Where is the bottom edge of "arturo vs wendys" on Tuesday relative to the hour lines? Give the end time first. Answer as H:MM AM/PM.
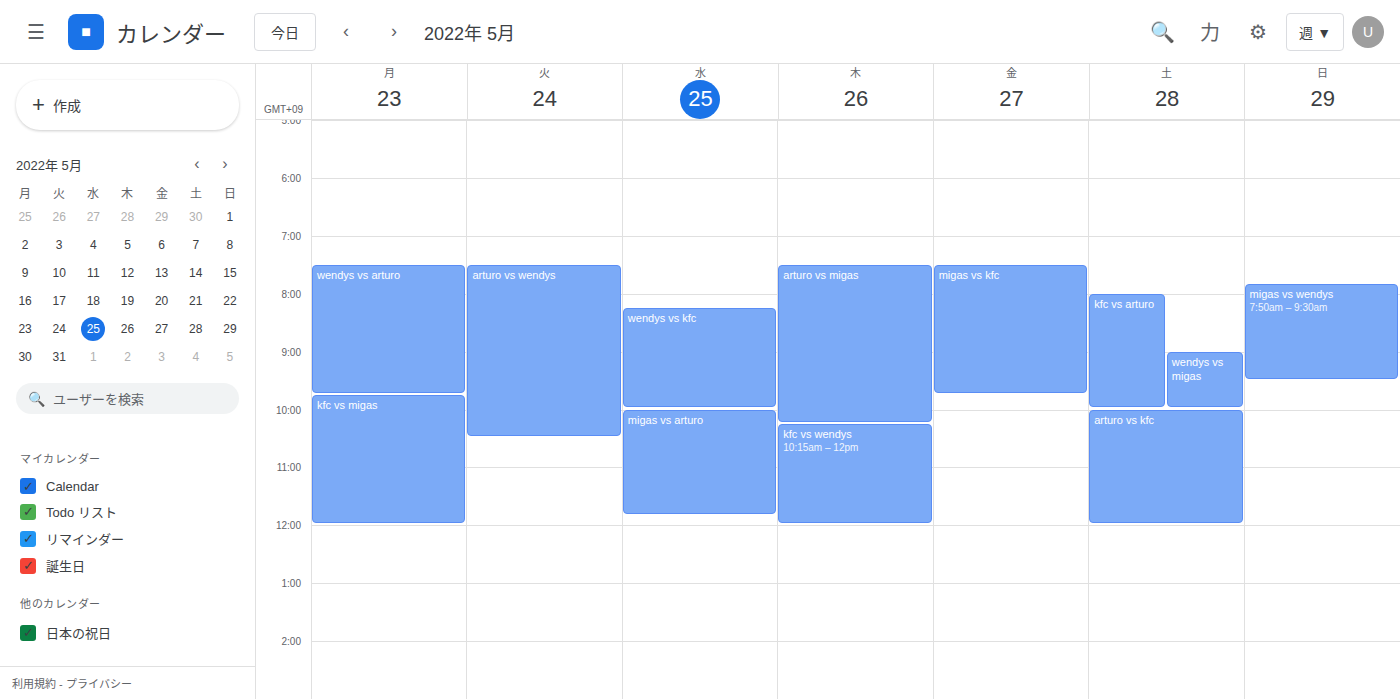
10:30 AM -- halfway between the 10 AM and 11 AM lines.